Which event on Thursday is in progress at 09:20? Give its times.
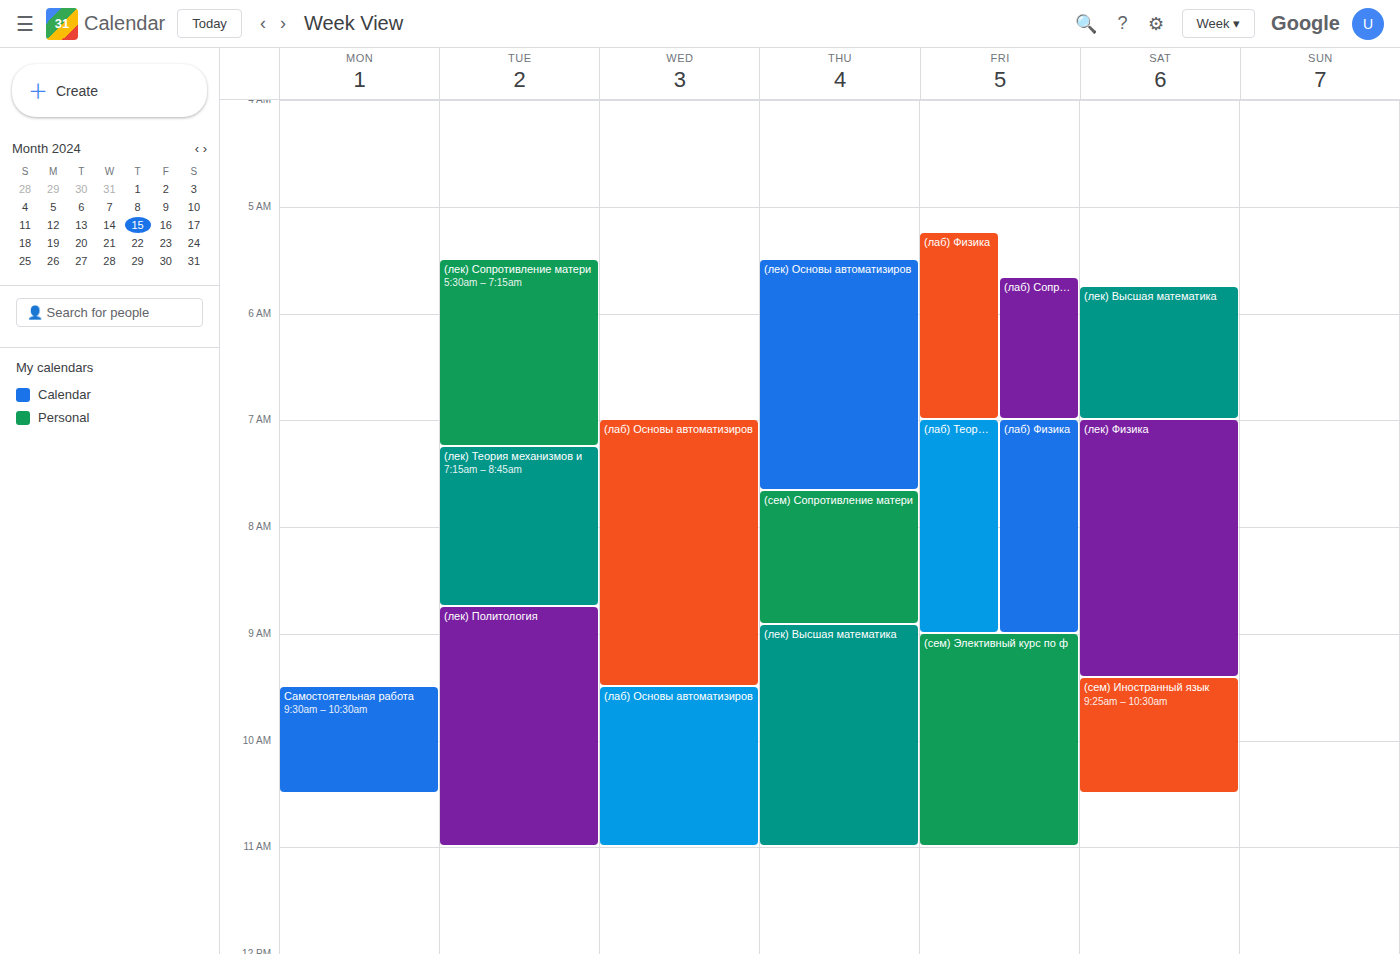
"(лек) Высшая математика", 08:55 to 11:00